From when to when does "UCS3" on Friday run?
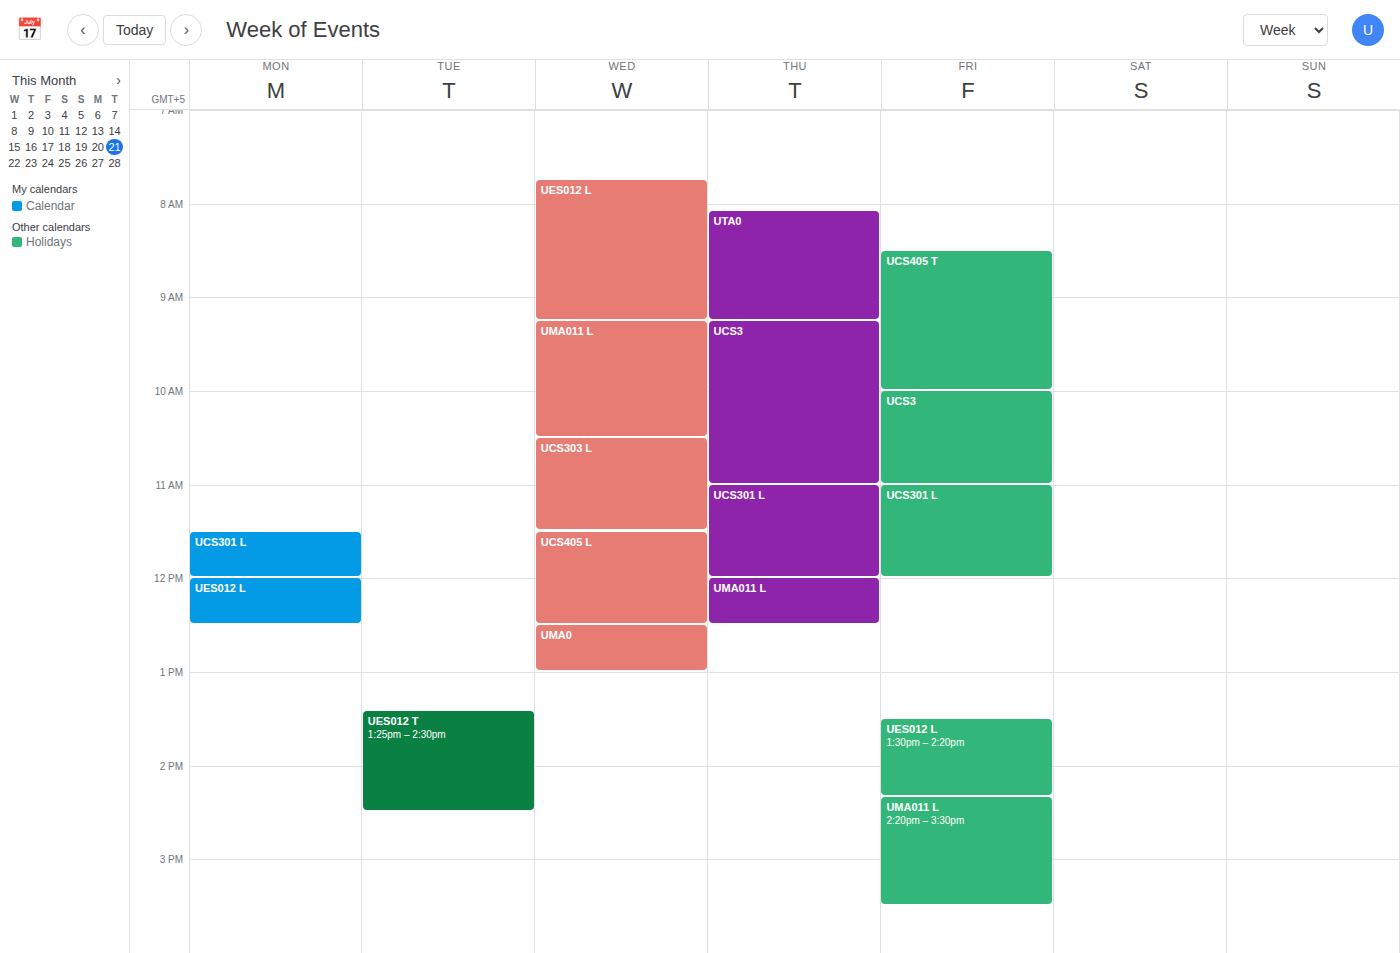
10:00 AM to 11:00 AM